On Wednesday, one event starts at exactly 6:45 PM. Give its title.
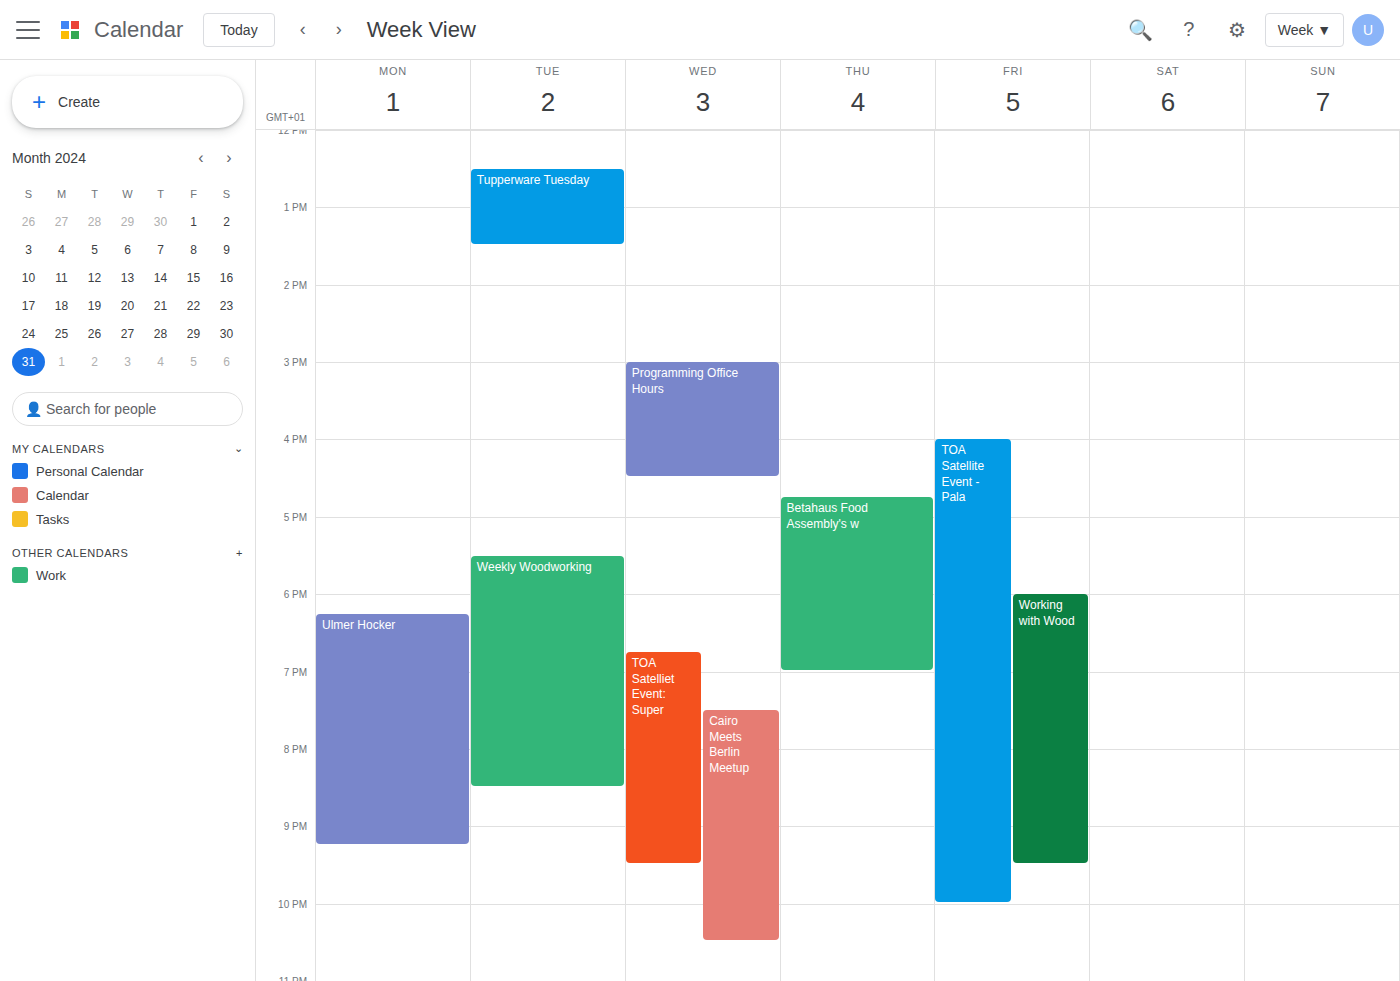
"TOA Satelliet Event: Super"